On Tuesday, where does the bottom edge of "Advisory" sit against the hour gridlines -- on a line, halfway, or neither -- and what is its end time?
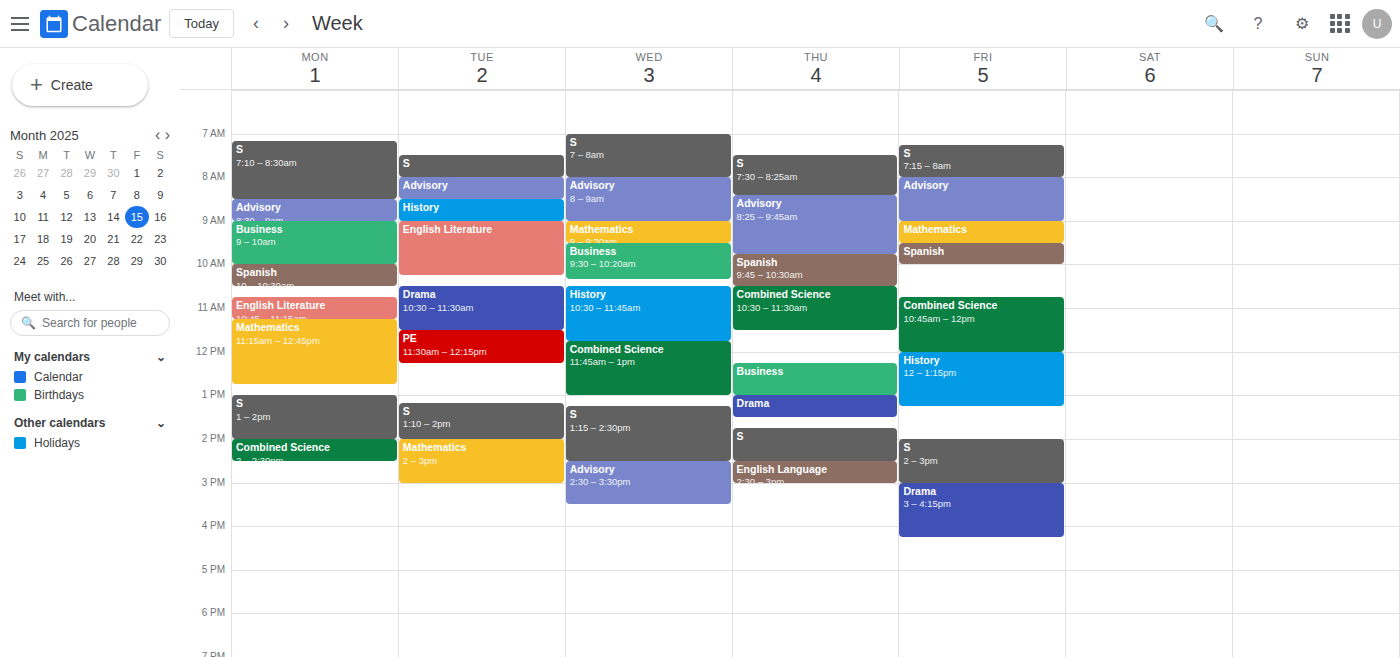
8:30 AM -- halfway between the 8 AM and 9 AM lines.